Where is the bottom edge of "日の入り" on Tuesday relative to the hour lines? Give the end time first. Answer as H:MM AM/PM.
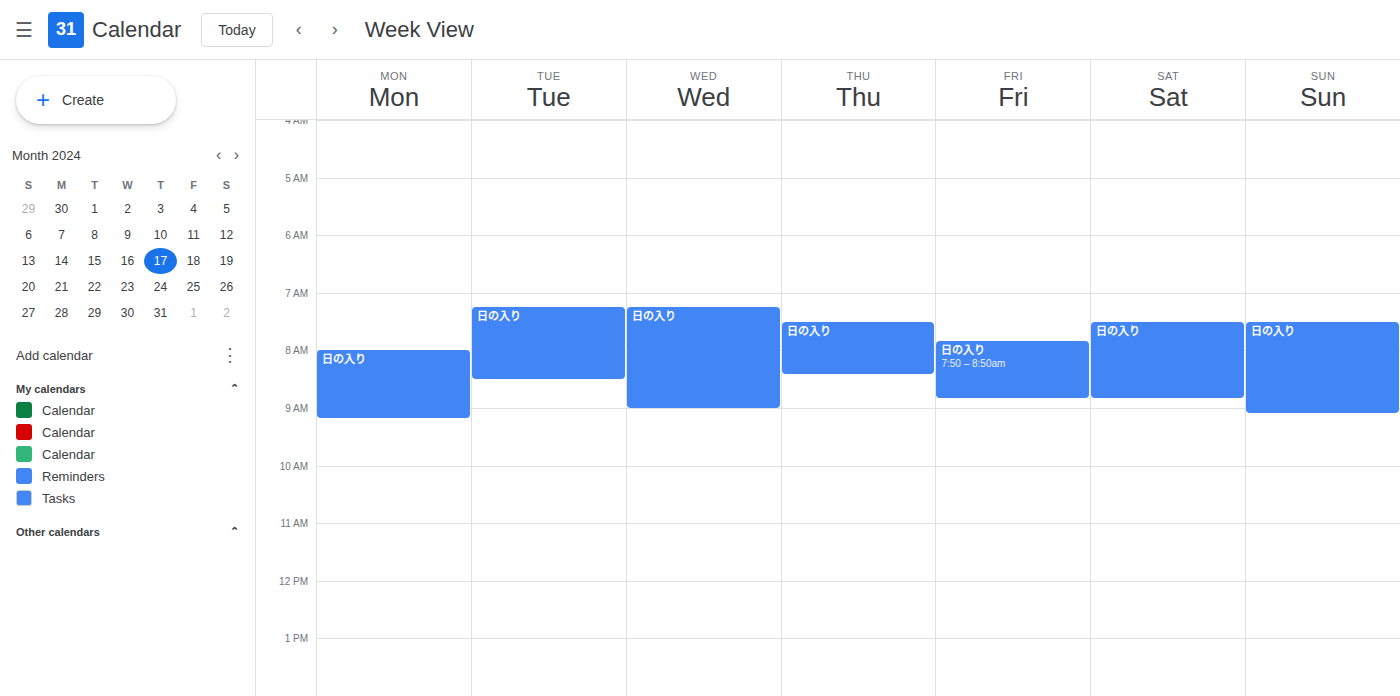
8:30 AM -- halfway between the 8 AM and 9 AM lines.